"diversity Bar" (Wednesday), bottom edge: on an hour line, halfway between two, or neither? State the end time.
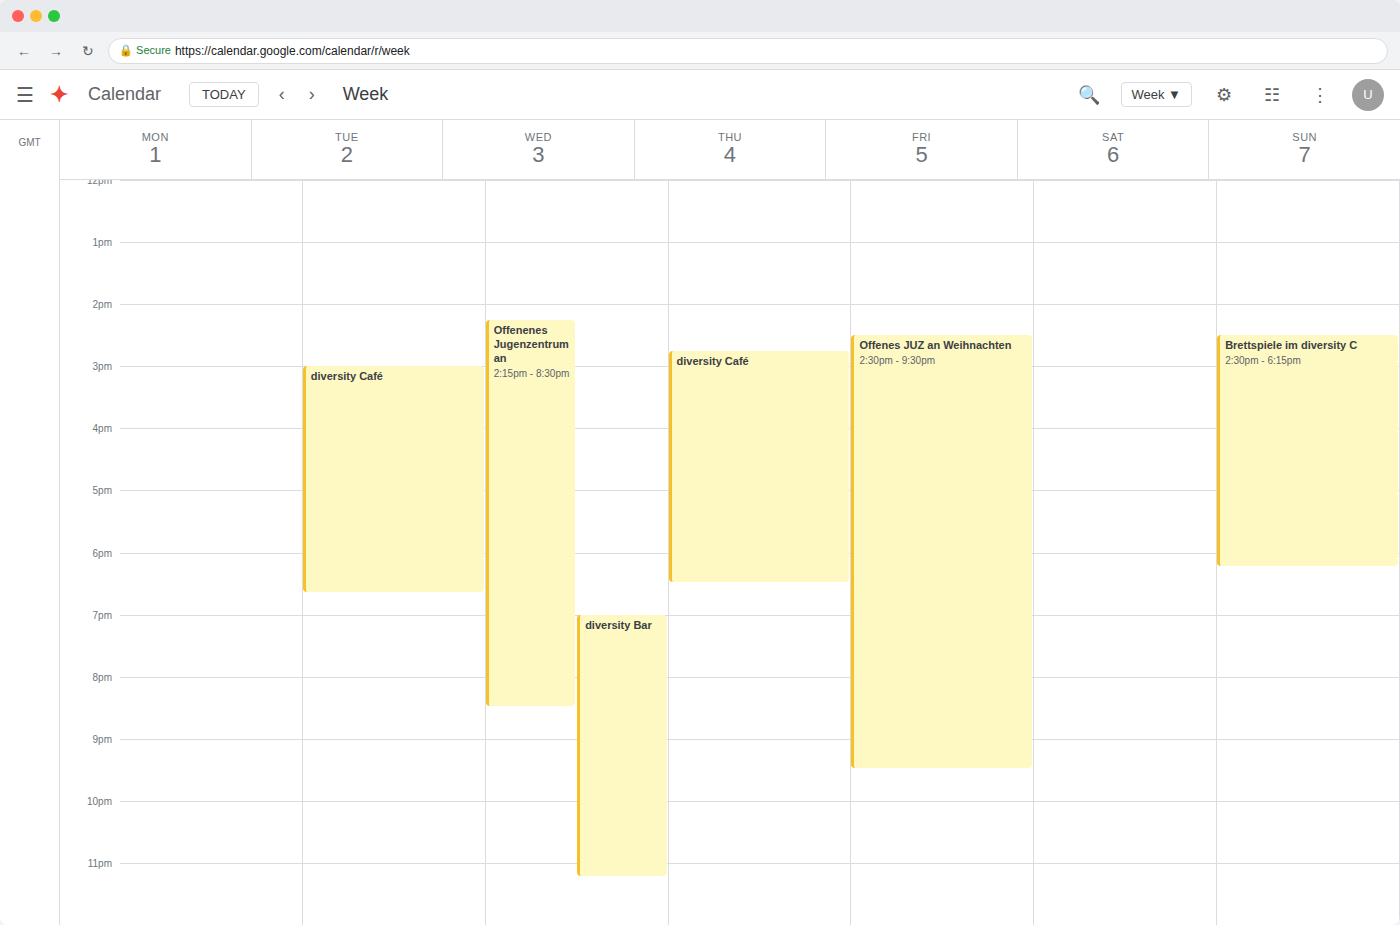
11:15 PM -- neither: a quarter of the way from the 11 PM line to the 12 AM line.